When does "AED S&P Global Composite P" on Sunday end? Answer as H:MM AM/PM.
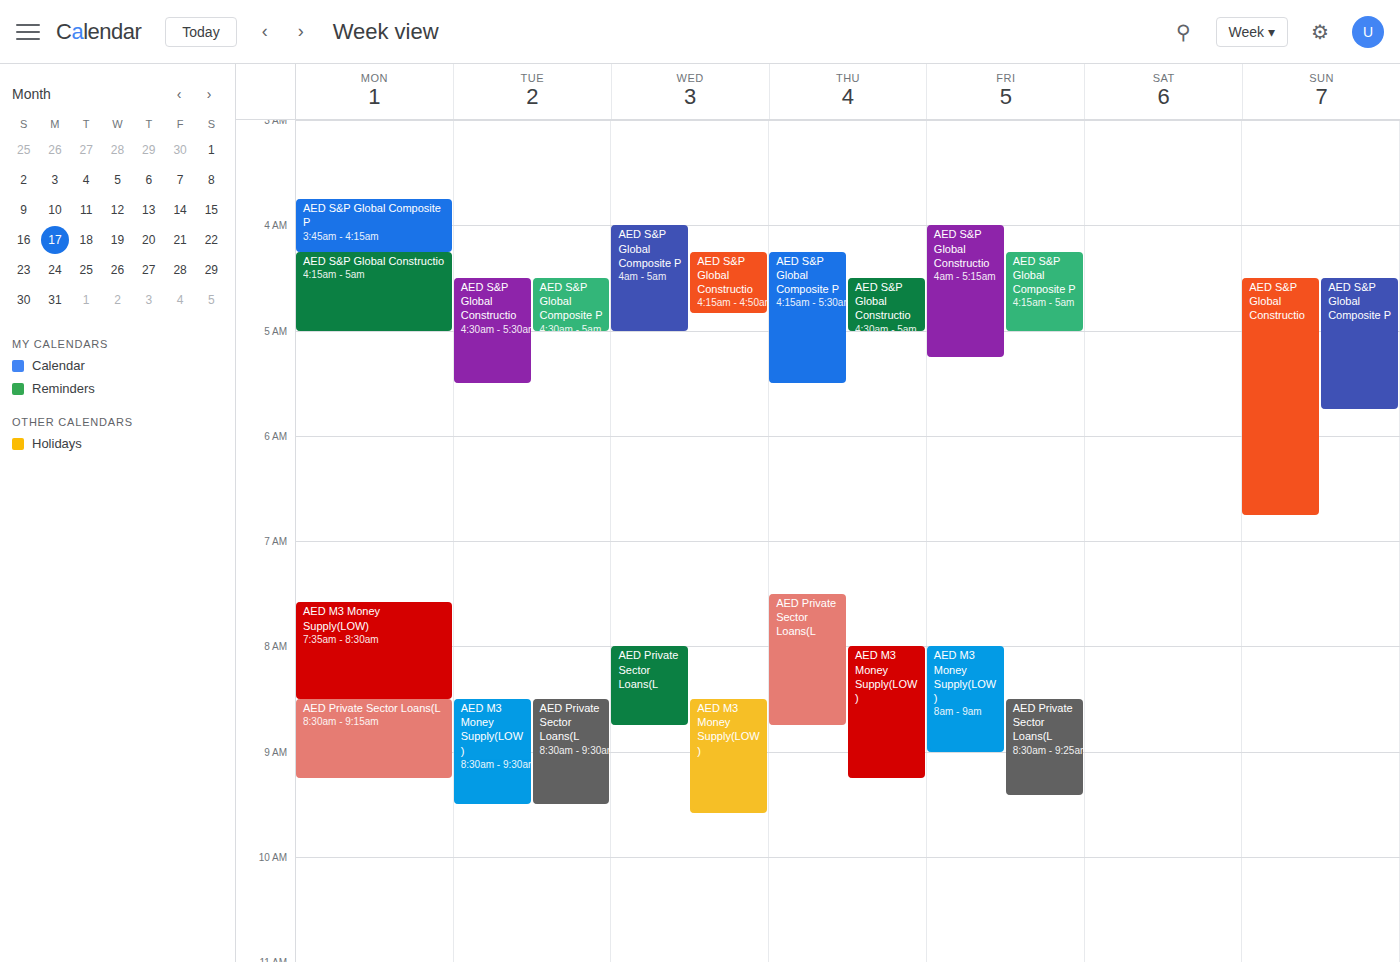
5:45 AM